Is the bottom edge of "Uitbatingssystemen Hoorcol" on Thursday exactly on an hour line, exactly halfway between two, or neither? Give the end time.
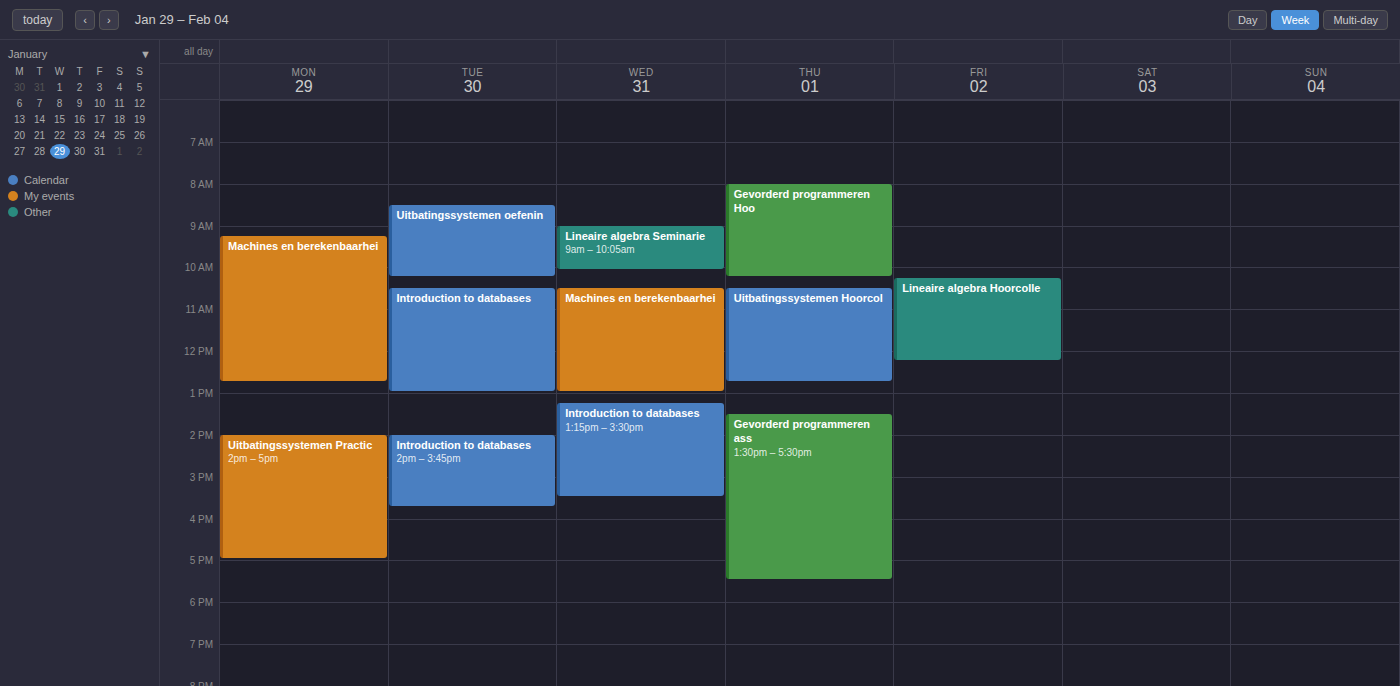
12:45 PM -- neither: three quarters of the way from the 12 PM line to the 1 PM line.